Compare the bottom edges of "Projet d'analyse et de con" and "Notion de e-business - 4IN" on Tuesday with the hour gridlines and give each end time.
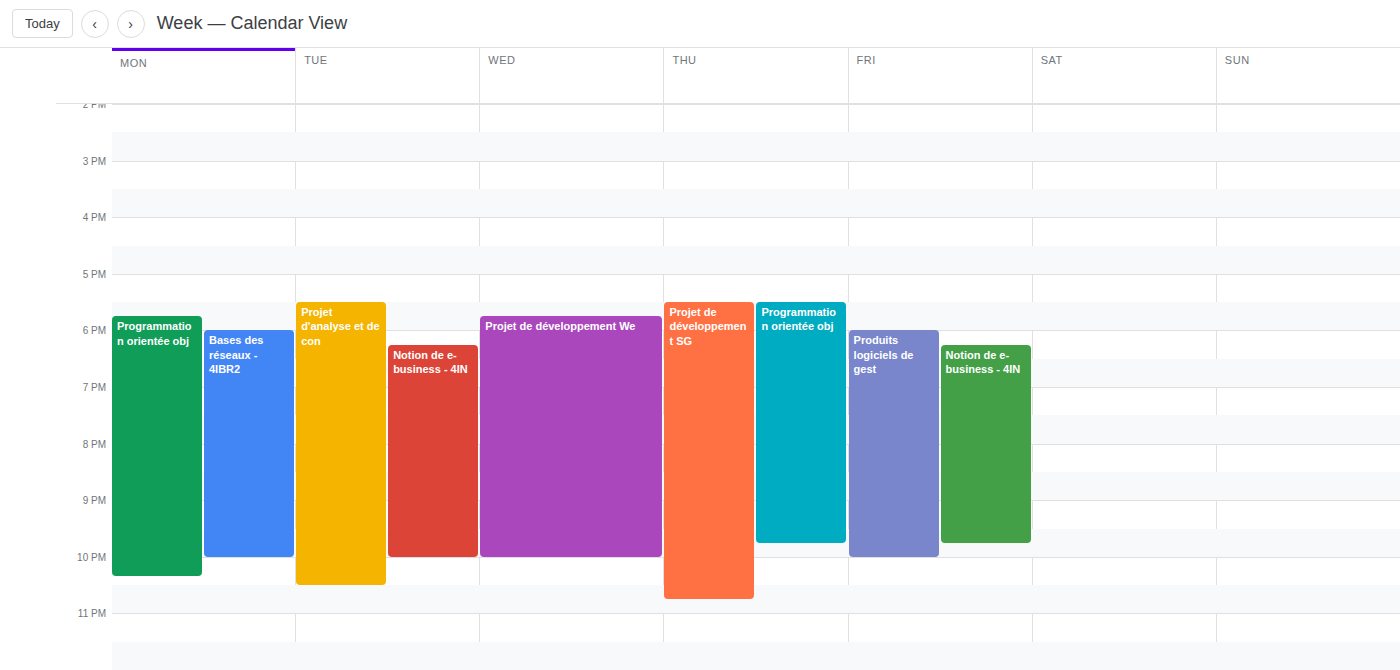
"Projet d'analyse et de con": 10:30 PM, halfway between the 10 PM and 11 PM lines. "Notion de e-business - 4IN": 10:00 PM, exactly on the 10 PM line.